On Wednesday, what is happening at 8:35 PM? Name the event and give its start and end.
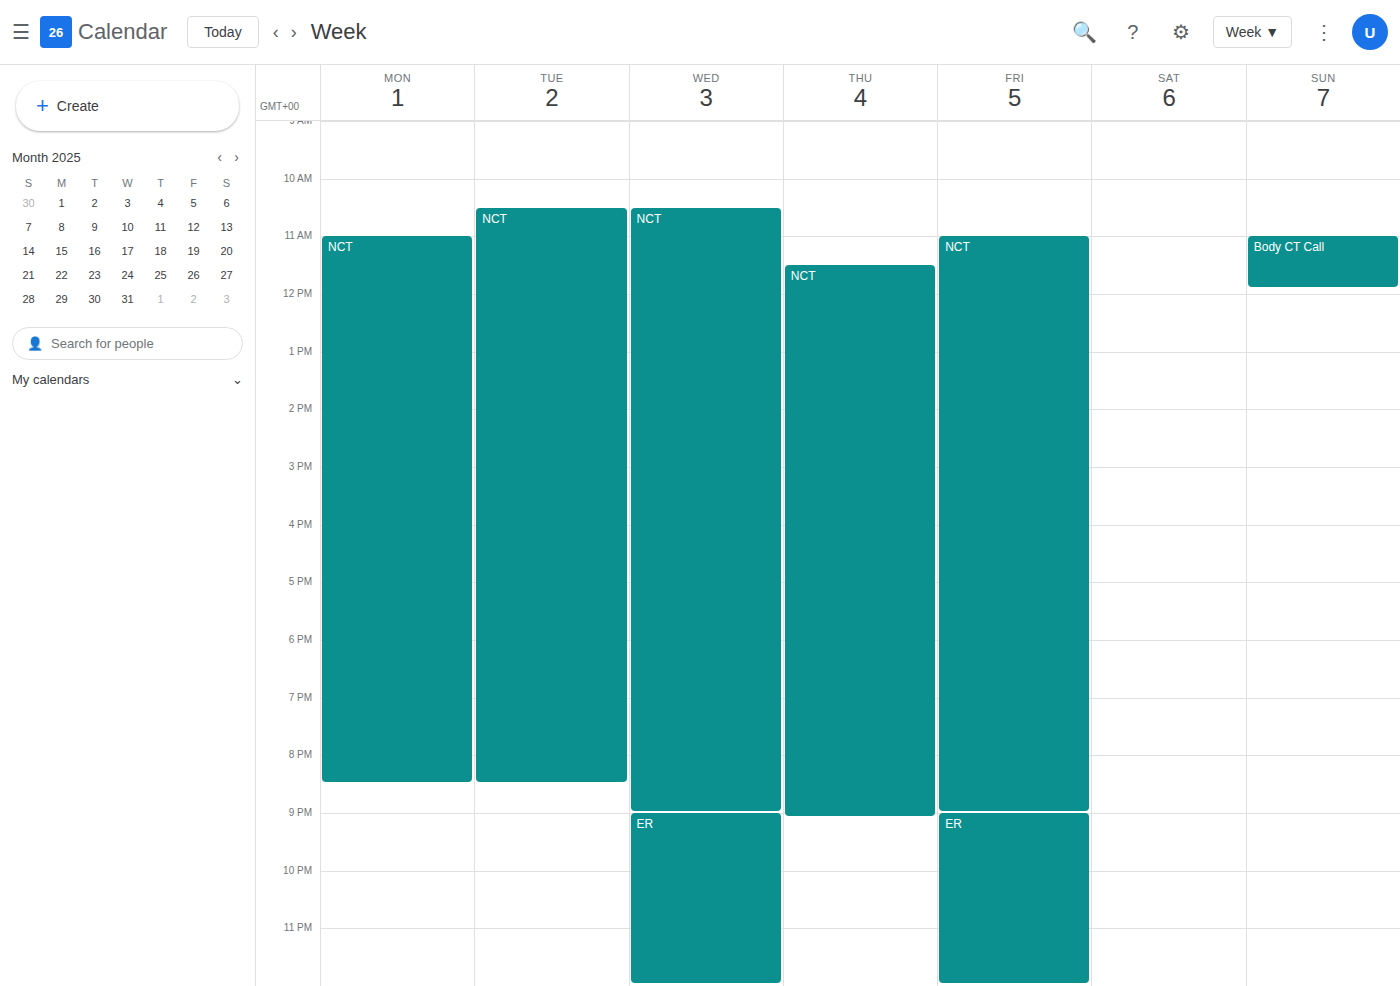
"NCT", 10:30 AM to 9:00 PM